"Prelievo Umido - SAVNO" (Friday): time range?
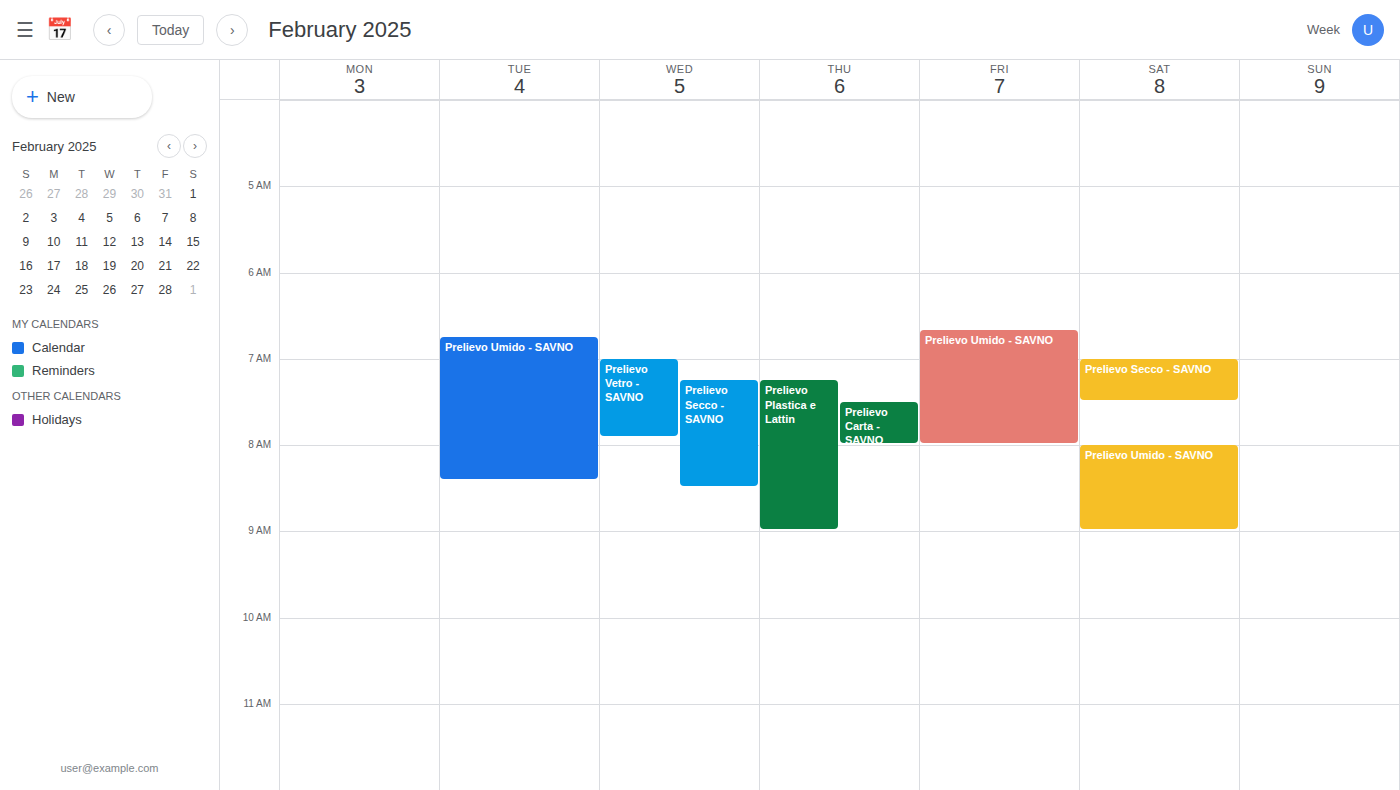
6:40 AM to 8:00 AM